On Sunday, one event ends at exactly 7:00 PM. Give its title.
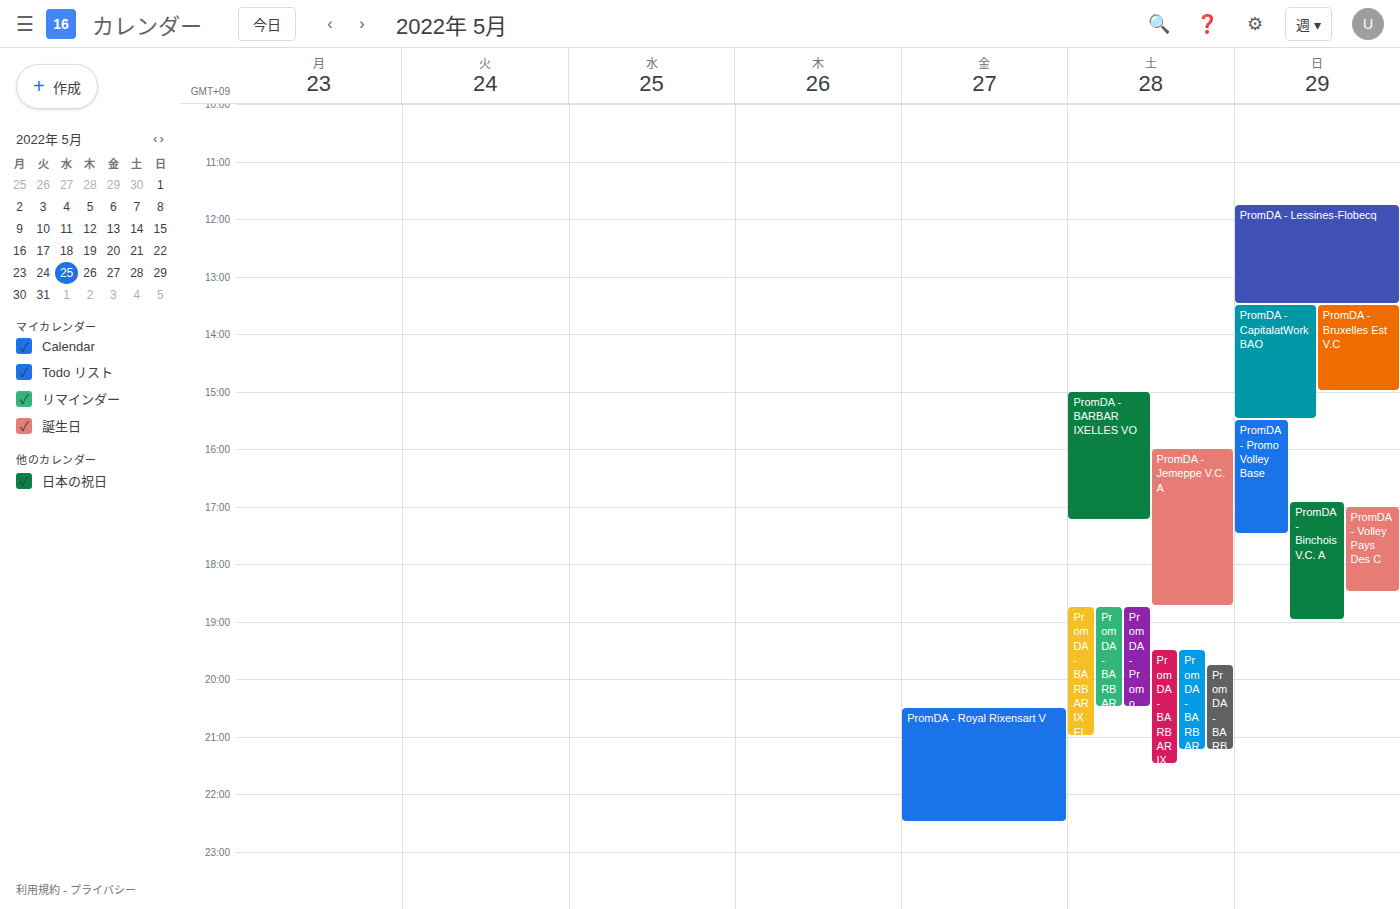
"PromDA - Binchois V.C. A"